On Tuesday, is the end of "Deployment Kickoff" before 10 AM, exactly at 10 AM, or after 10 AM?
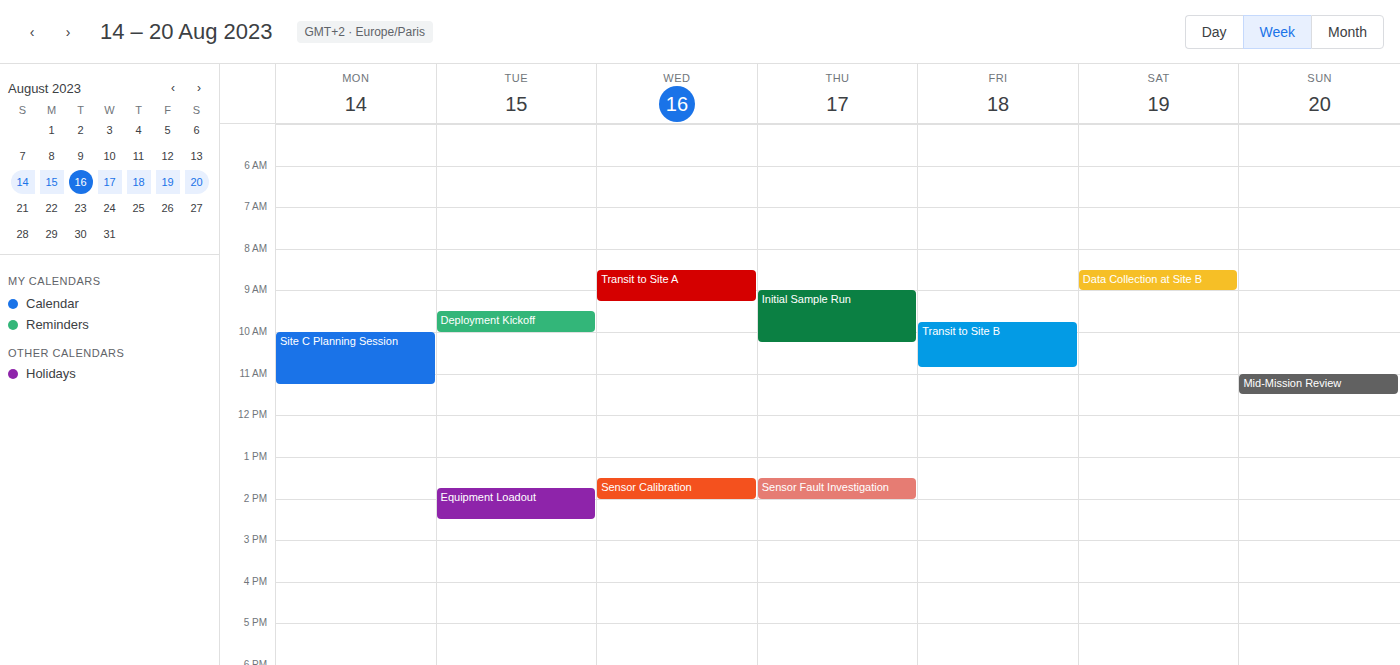
10:00 AM -- exactly at 10 AM, on the 10 AM line.